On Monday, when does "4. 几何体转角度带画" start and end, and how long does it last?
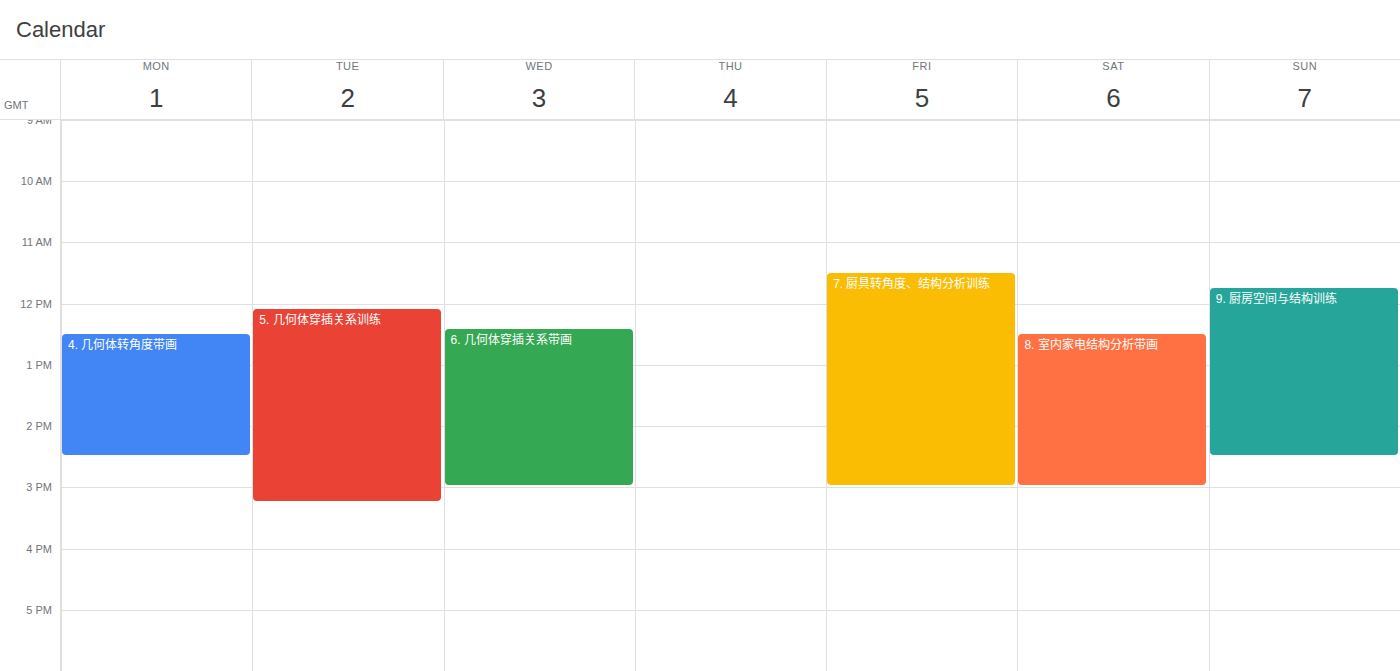
12:30 PM to 2:30 PM, 2 hours